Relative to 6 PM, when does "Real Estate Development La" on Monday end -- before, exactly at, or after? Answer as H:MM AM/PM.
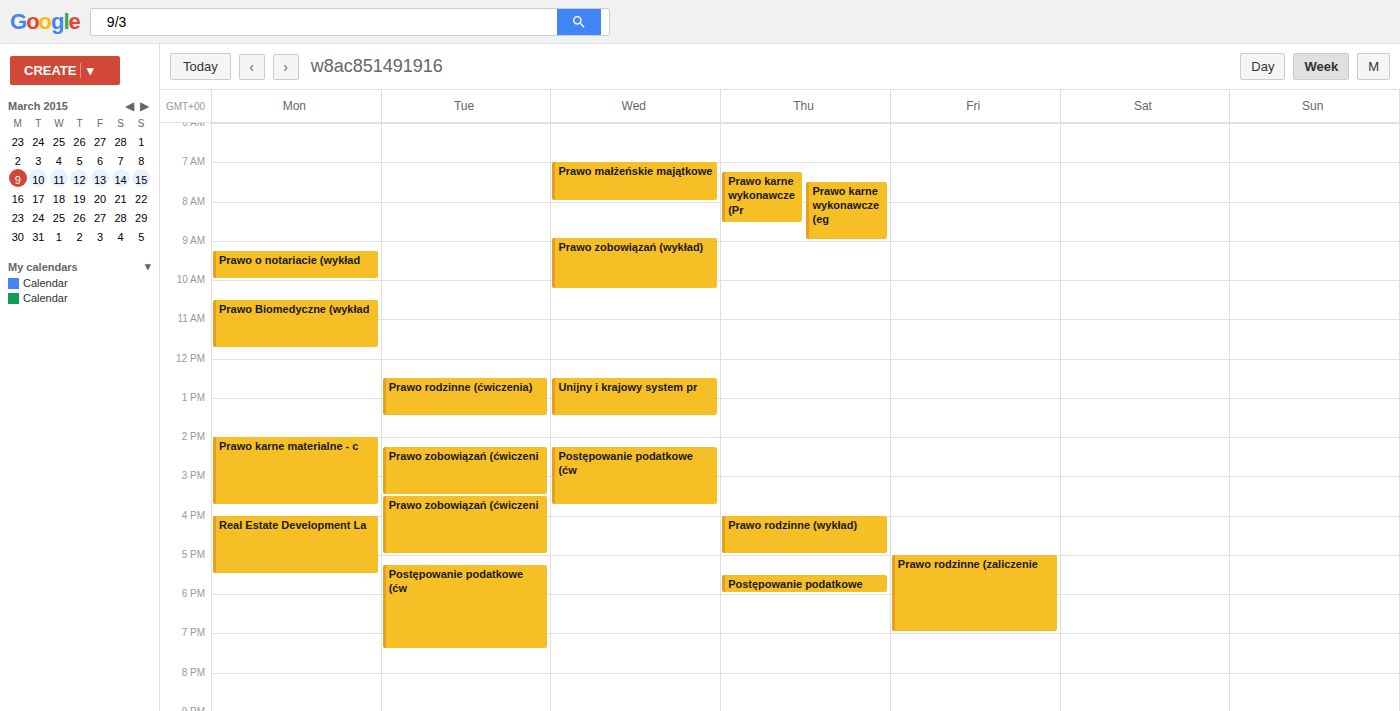
5:30 PM -- before 6 PM, 30 minutes above the 6 PM line.